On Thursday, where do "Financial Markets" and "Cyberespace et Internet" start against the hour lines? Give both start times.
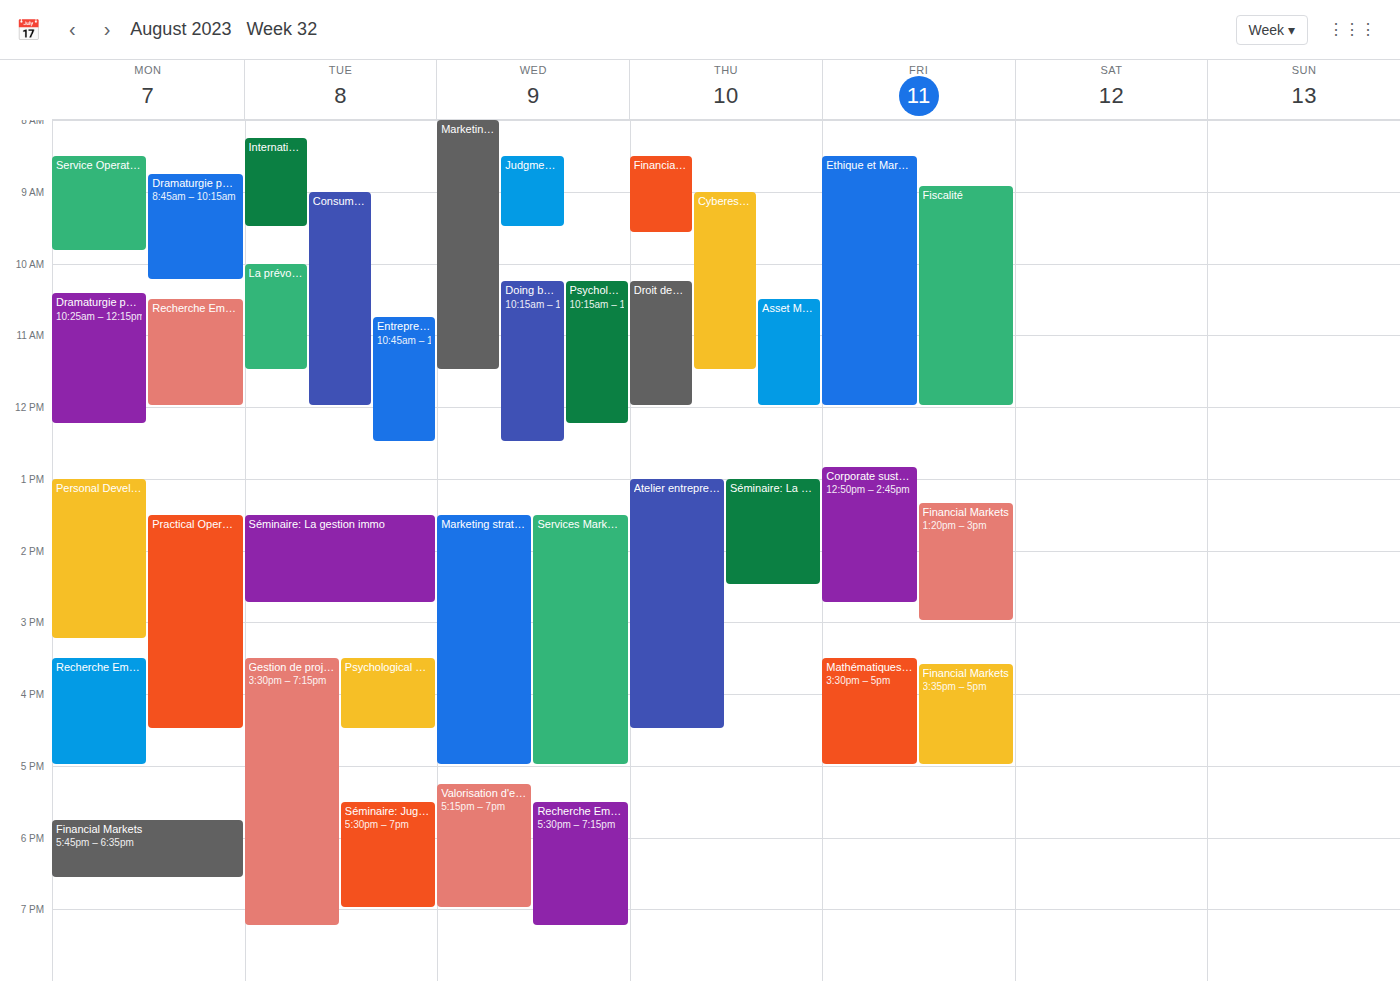
"Financial Markets": 8:30 AM, halfway between the 8 AM and 9 AM lines. "Cyberespace et Internet": 9:00 AM, exactly on the 9 AM line.